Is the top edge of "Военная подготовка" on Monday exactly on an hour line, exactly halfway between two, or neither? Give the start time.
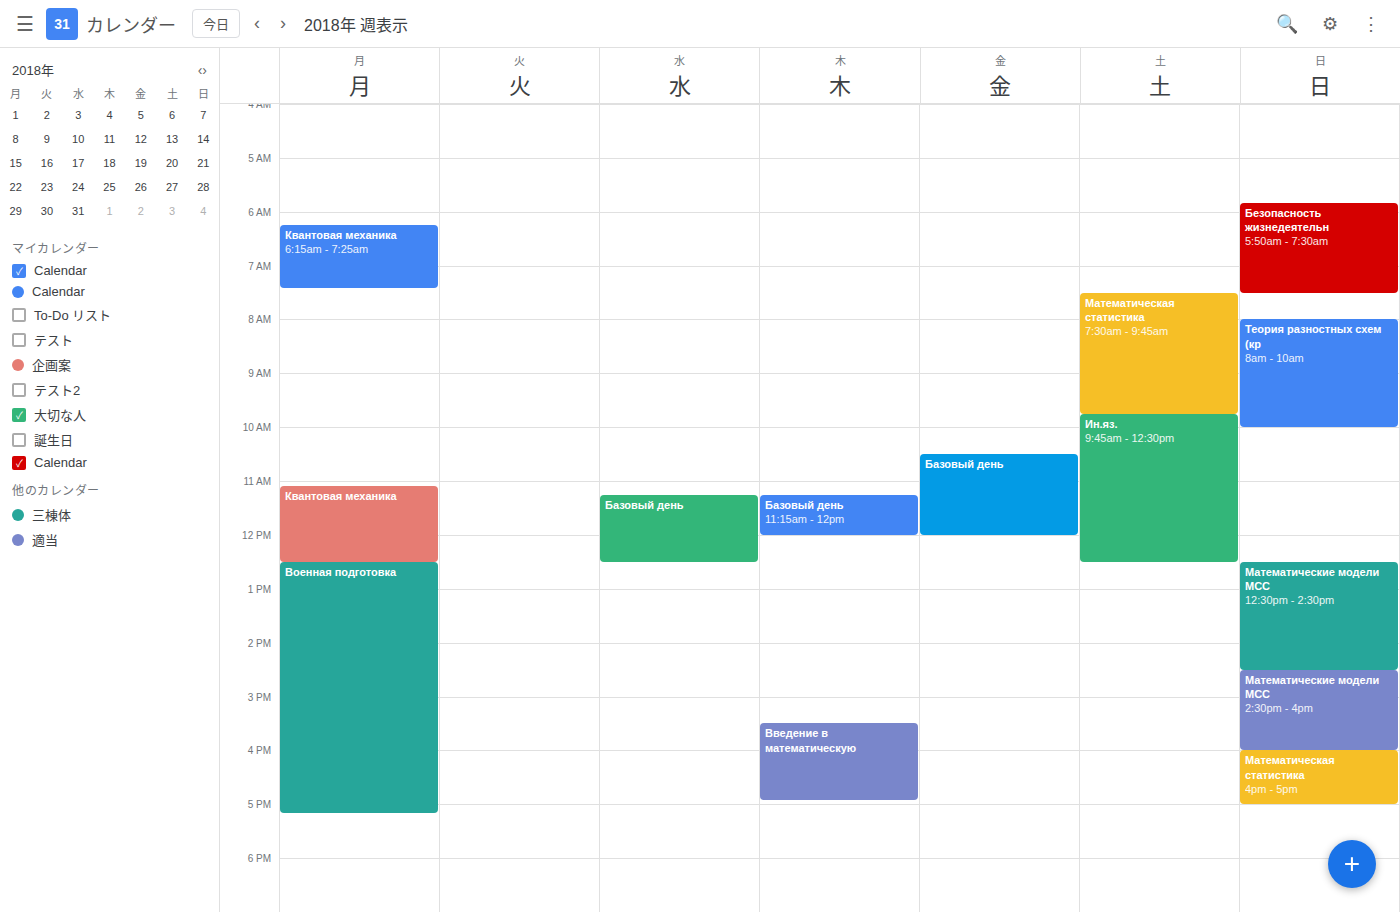
12:30 PM -- halfway between the 12 PM and 1 PM lines.